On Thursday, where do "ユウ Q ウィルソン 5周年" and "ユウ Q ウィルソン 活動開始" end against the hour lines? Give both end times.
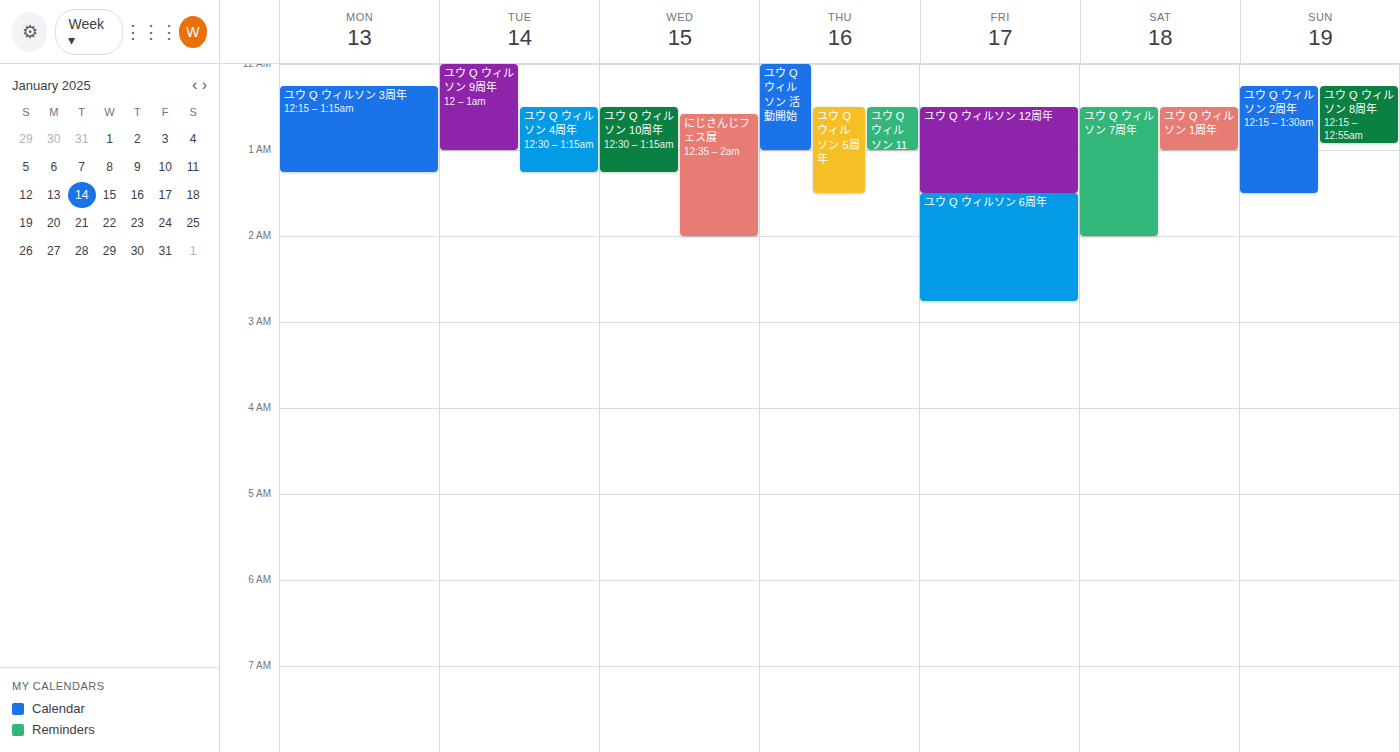
"ユウ Q ウィルソン 5周年": 1:30 AM, halfway between the 1 AM and 2 AM lines. "ユウ Q ウィルソン 活動開始": 1:00 AM, exactly on the 1 AM line.